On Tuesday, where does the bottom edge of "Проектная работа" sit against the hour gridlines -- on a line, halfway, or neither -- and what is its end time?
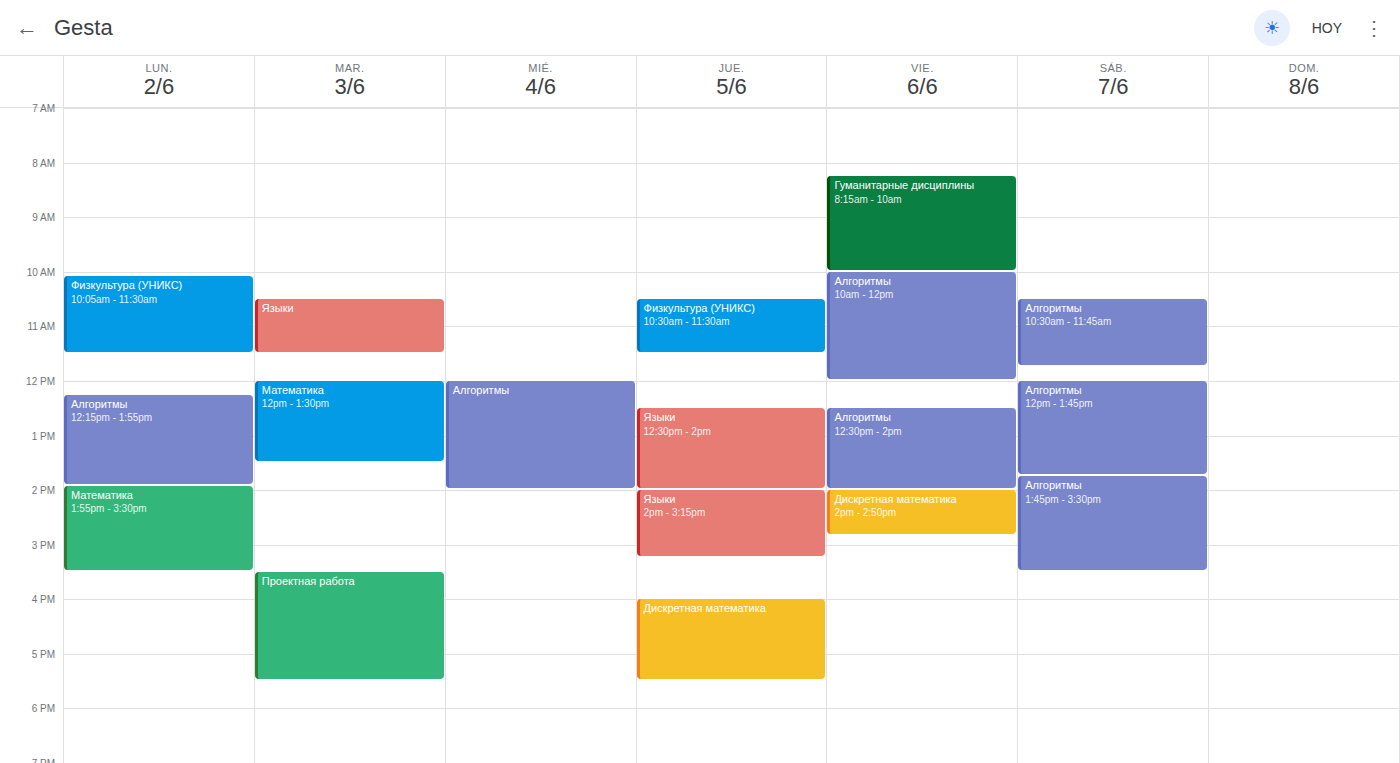
5:30 PM -- halfway between the 5 PM and 6 PM lines.